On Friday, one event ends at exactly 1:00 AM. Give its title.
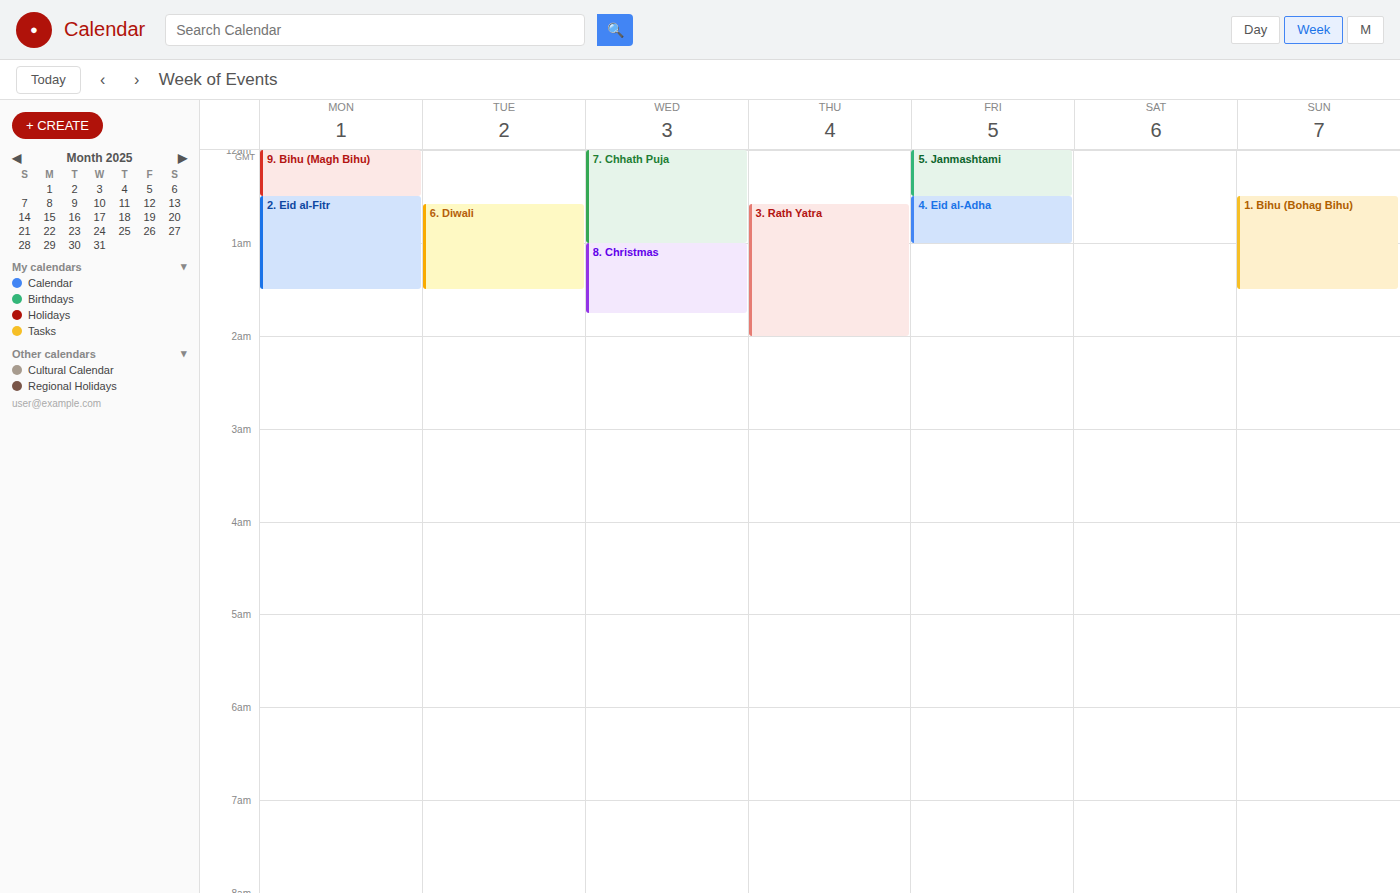
"4. Eid al-Adha"